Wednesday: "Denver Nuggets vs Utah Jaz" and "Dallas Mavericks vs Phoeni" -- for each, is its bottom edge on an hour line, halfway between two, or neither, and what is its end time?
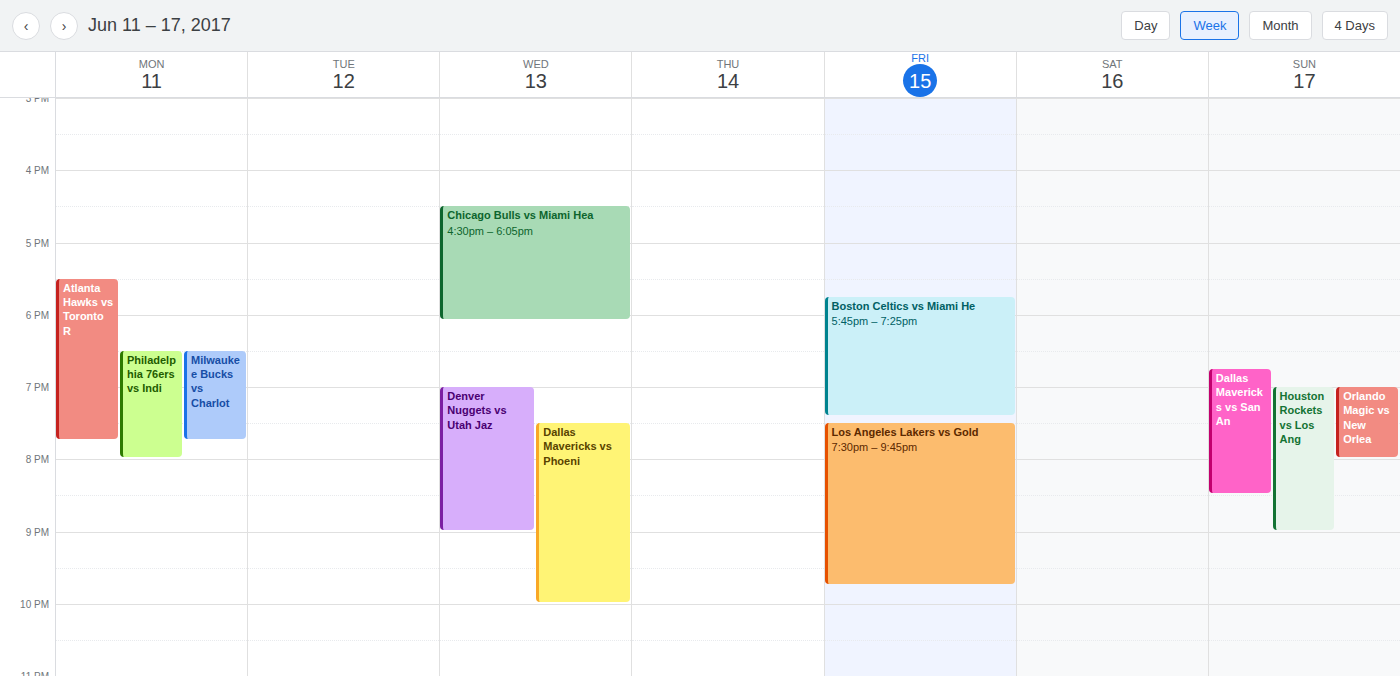
"Denver Nuggets vs Utah Jaz": 9:00 PM, exactly on the 9 PM line. "Dallas Mavericks vs Phoeni": 10:00 PM, exactly on the 10 PM line.